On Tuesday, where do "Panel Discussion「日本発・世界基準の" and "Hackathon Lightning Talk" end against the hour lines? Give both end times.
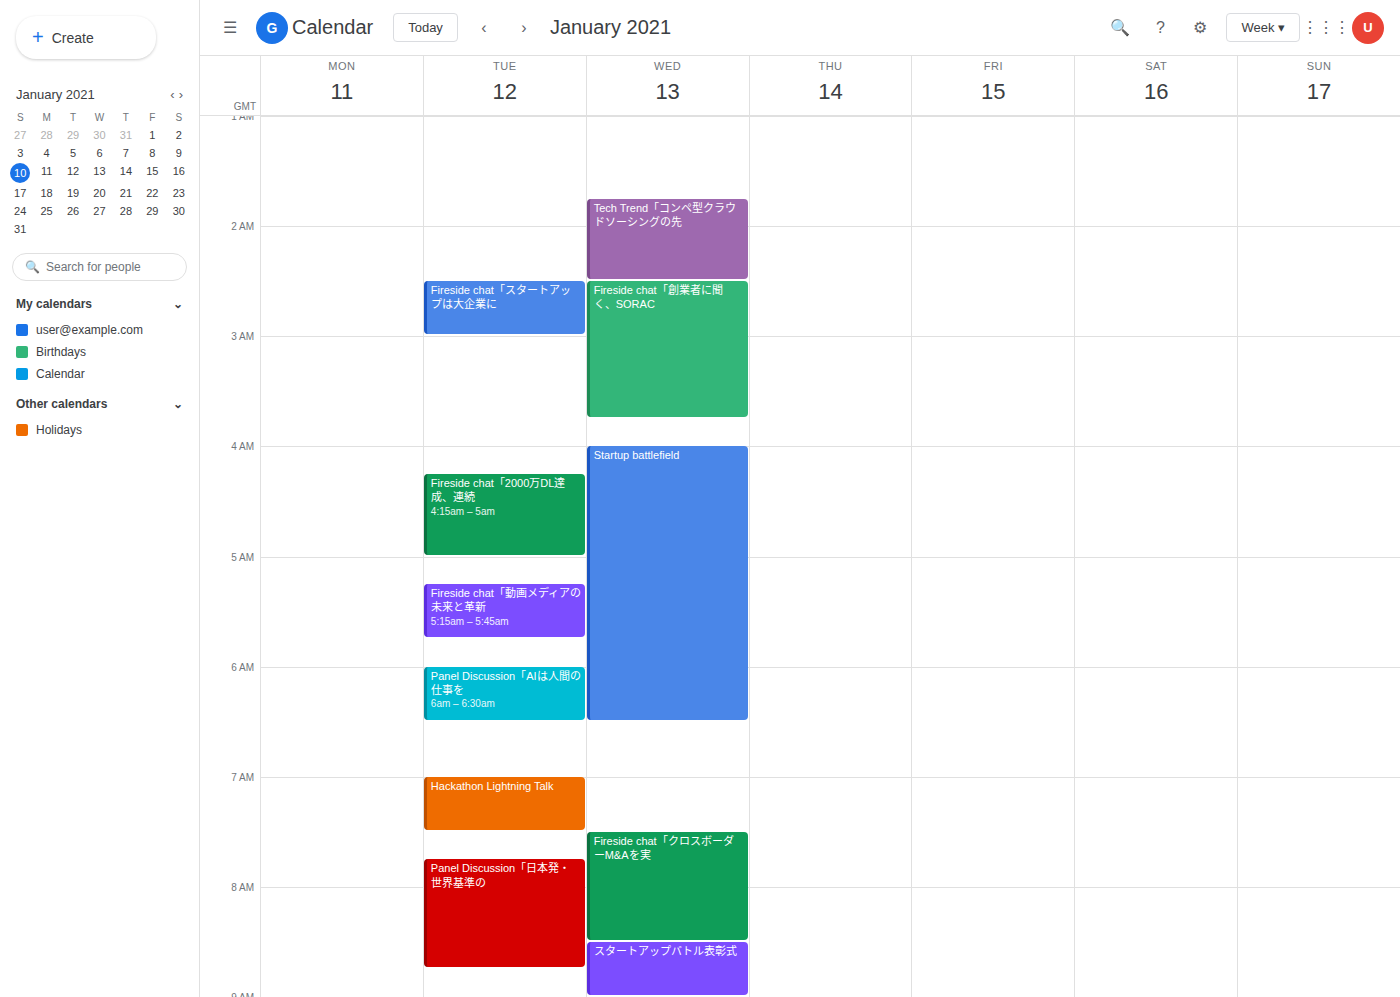
"Panel Discussion「日本発・世界基準の": 8:45 AM, neither: three quarters of the way from the 8 AM line to the 9 AM line. "Hackathon Lightning Talk": 7:30 AM, halfway between the 7 AM and 8 AM lines.